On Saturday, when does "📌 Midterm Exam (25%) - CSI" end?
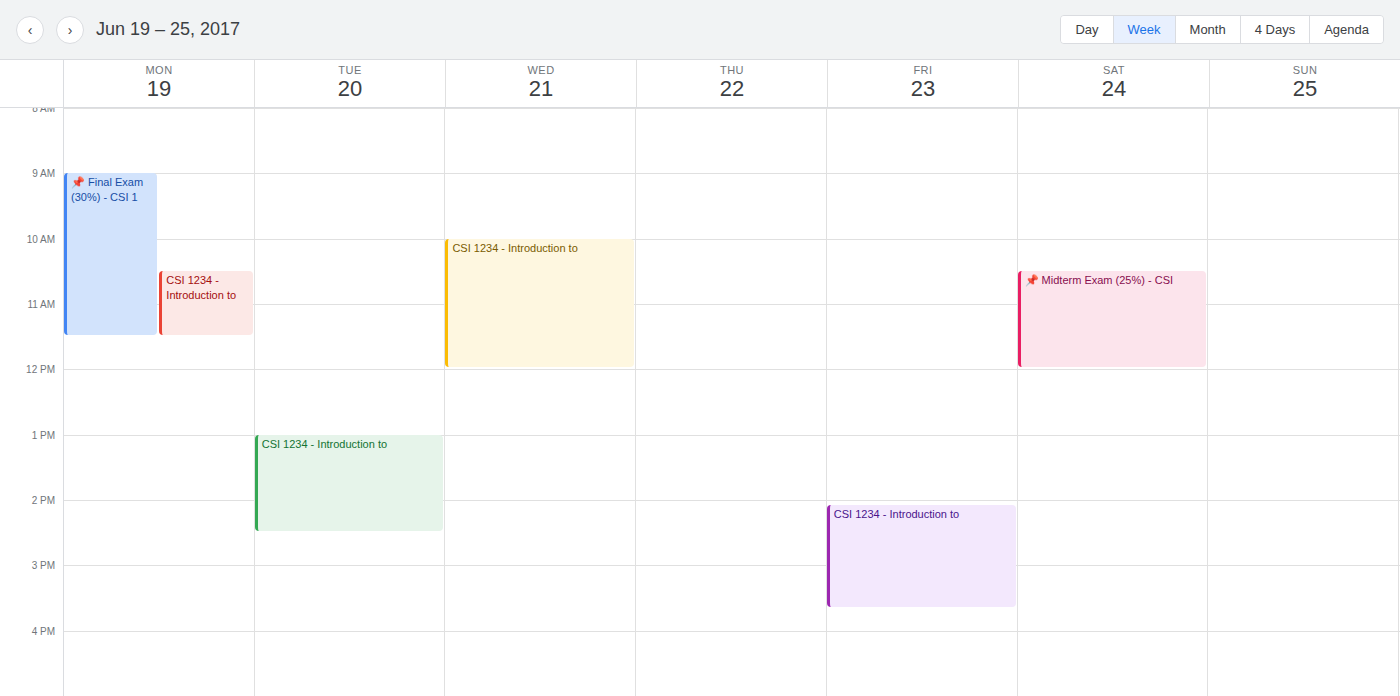
12:00 PM